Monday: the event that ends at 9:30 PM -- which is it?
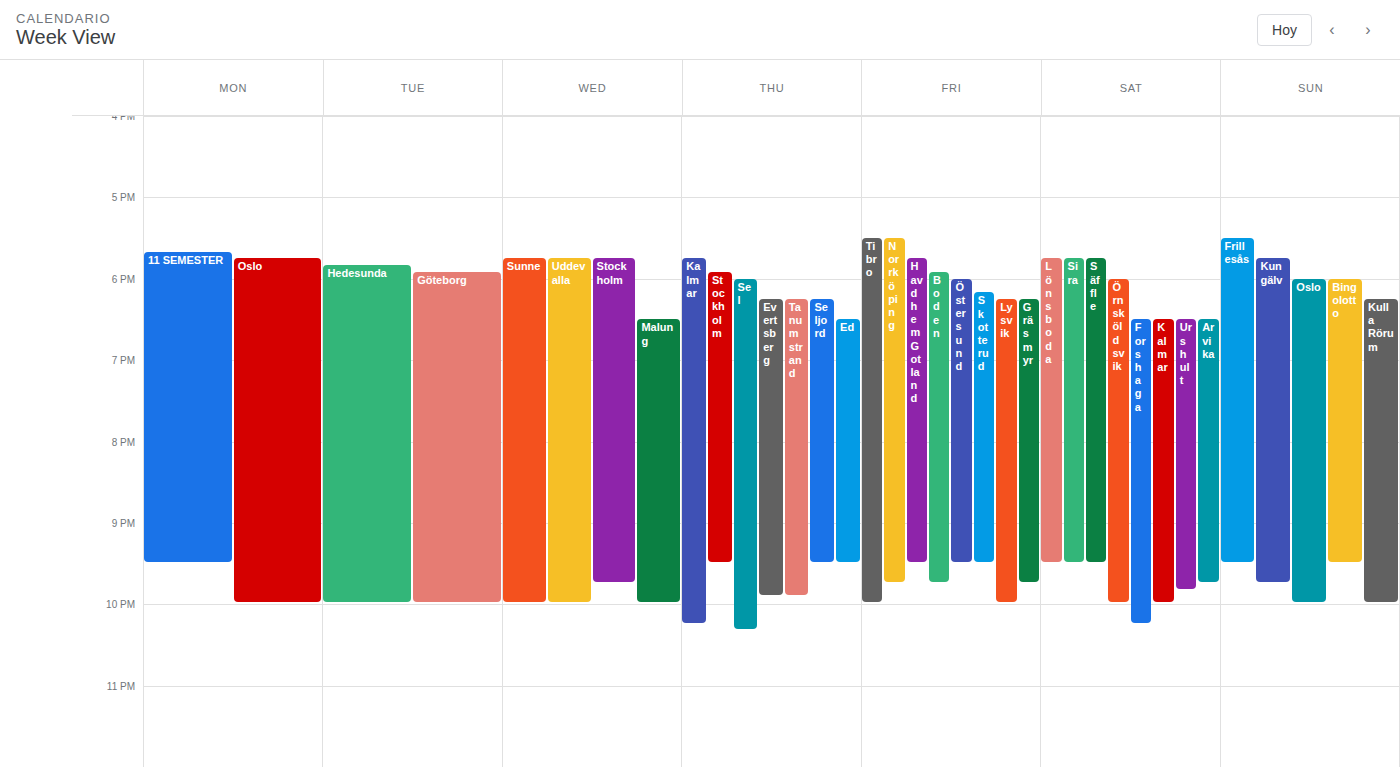
"11 SEMESTER"